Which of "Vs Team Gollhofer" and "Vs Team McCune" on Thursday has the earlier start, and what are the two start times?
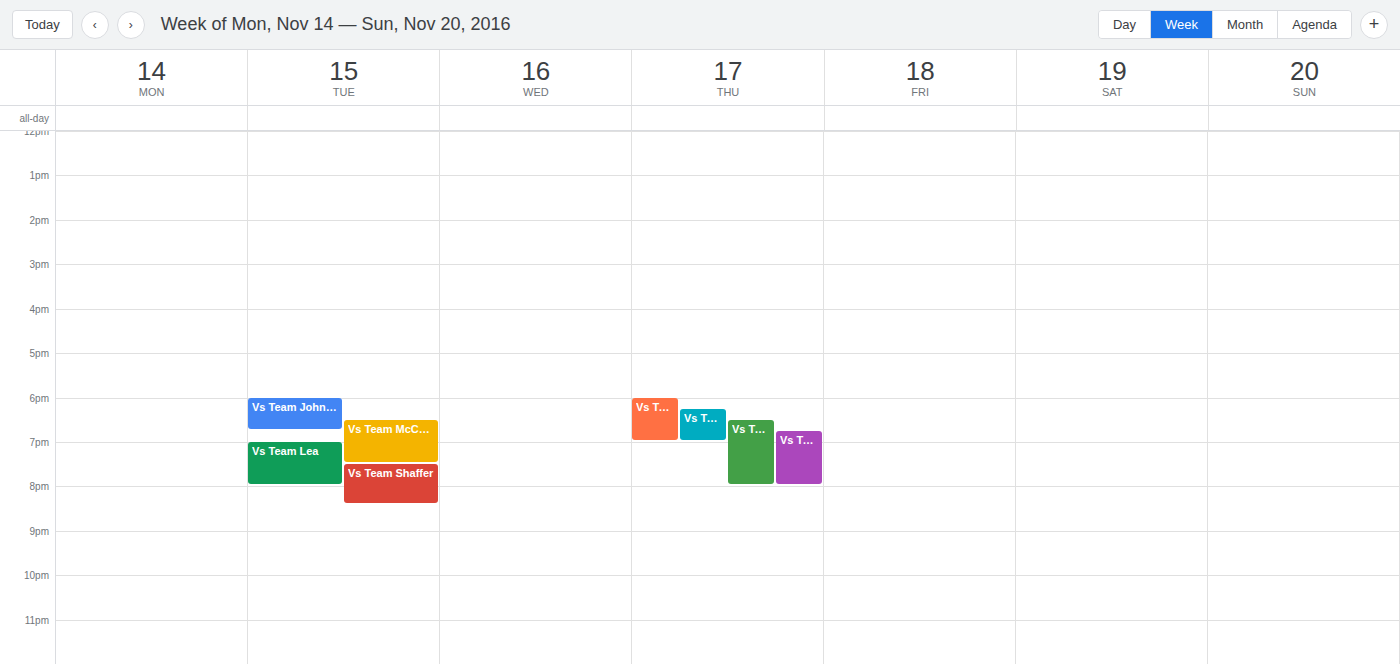
"Vs Team McCune" 6:00 PM; "Vs Team Gollhofer" 6:15 PM.